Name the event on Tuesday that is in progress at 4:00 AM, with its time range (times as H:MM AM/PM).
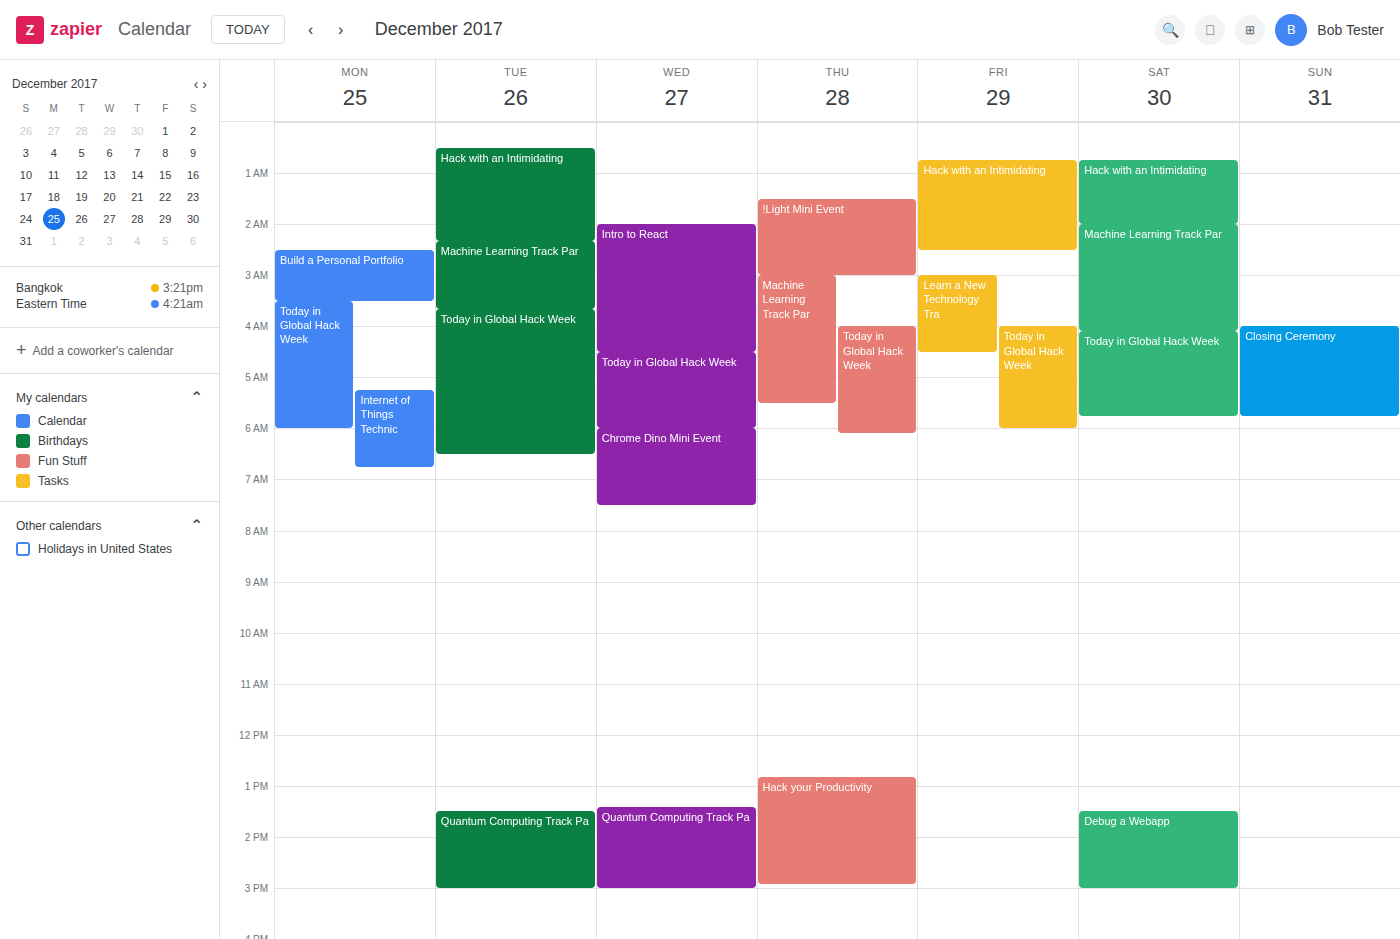
"Today in Global Hack Week", 3:40 AM to 6:30 AM